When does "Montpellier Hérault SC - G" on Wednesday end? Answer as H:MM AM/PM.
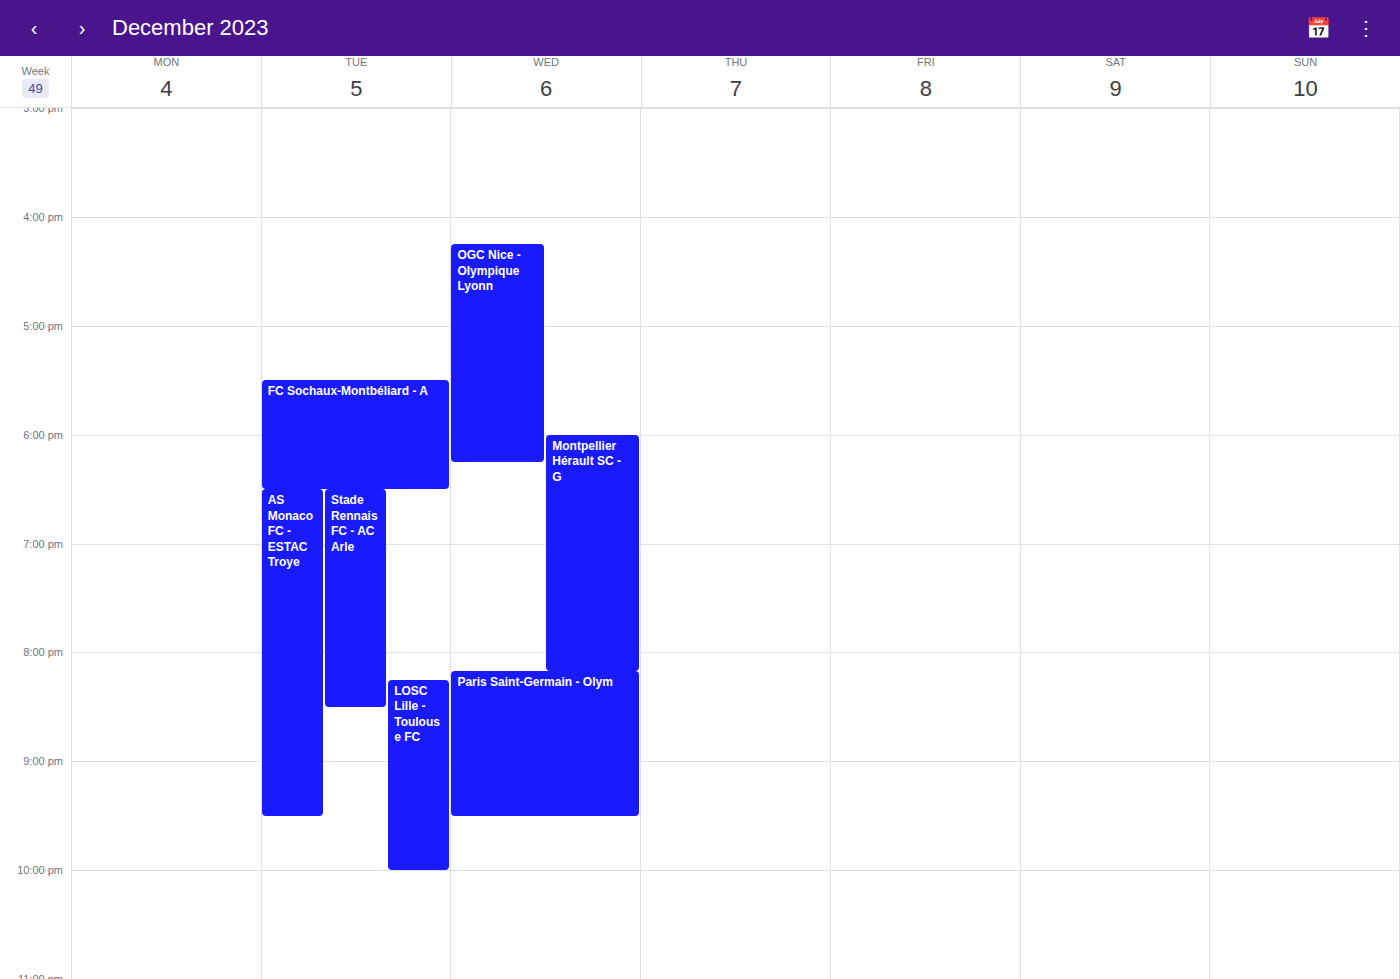
8:10 PM